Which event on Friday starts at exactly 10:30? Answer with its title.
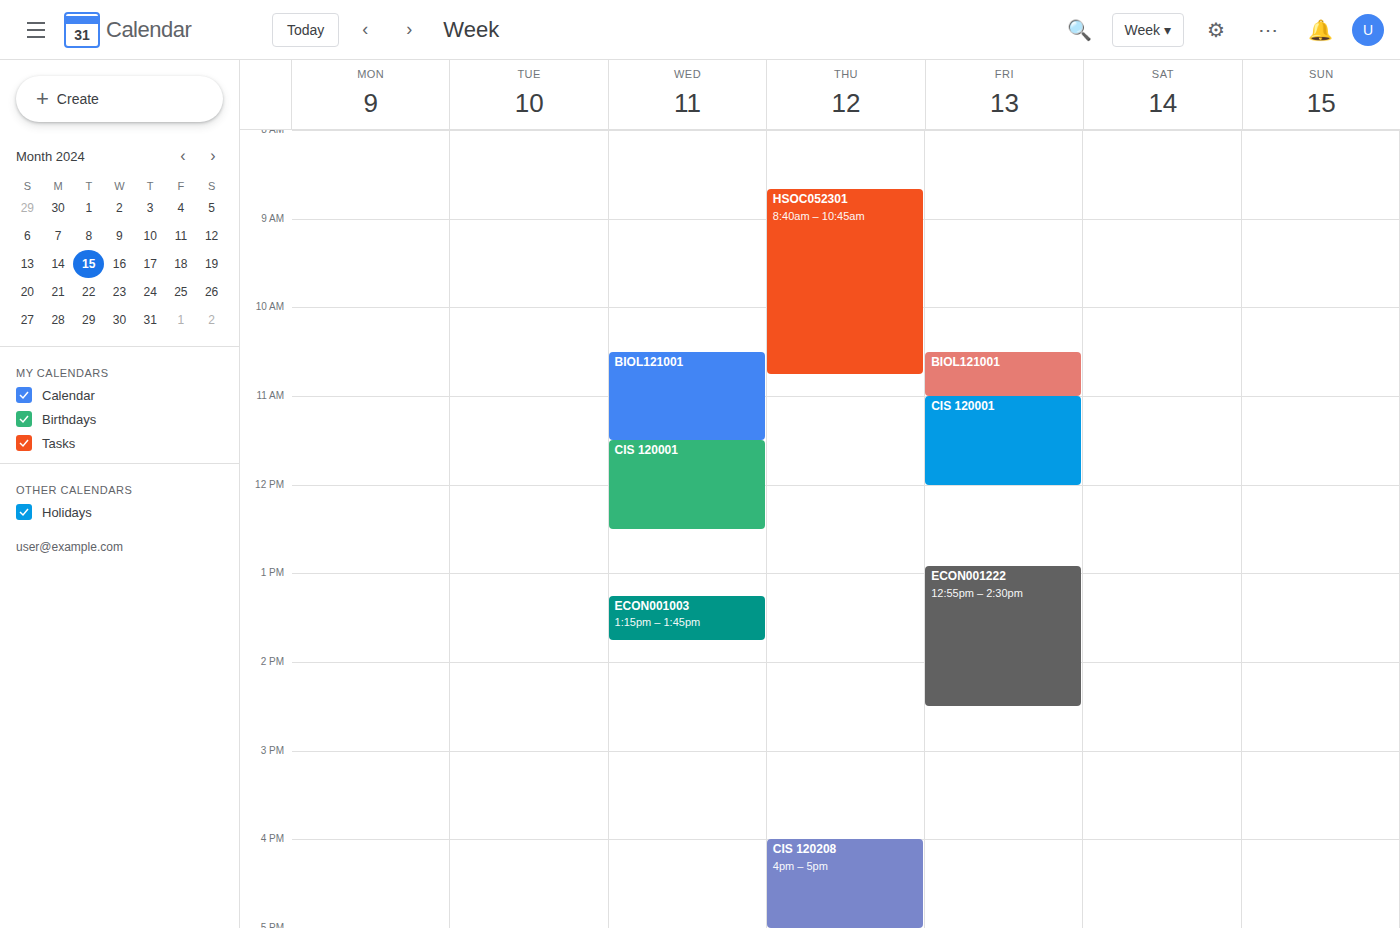
"BIOL121001"